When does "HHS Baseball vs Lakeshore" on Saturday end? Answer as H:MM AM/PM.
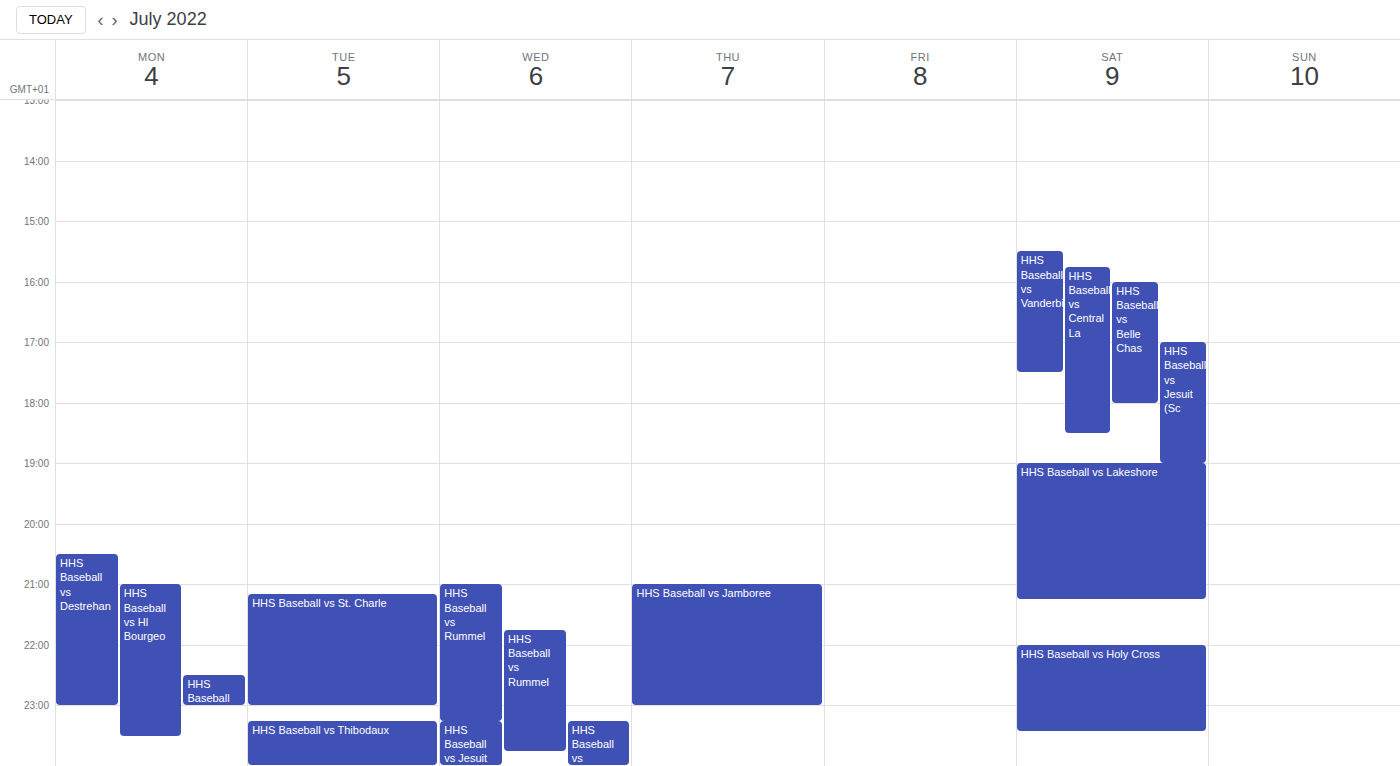
9:15 PM